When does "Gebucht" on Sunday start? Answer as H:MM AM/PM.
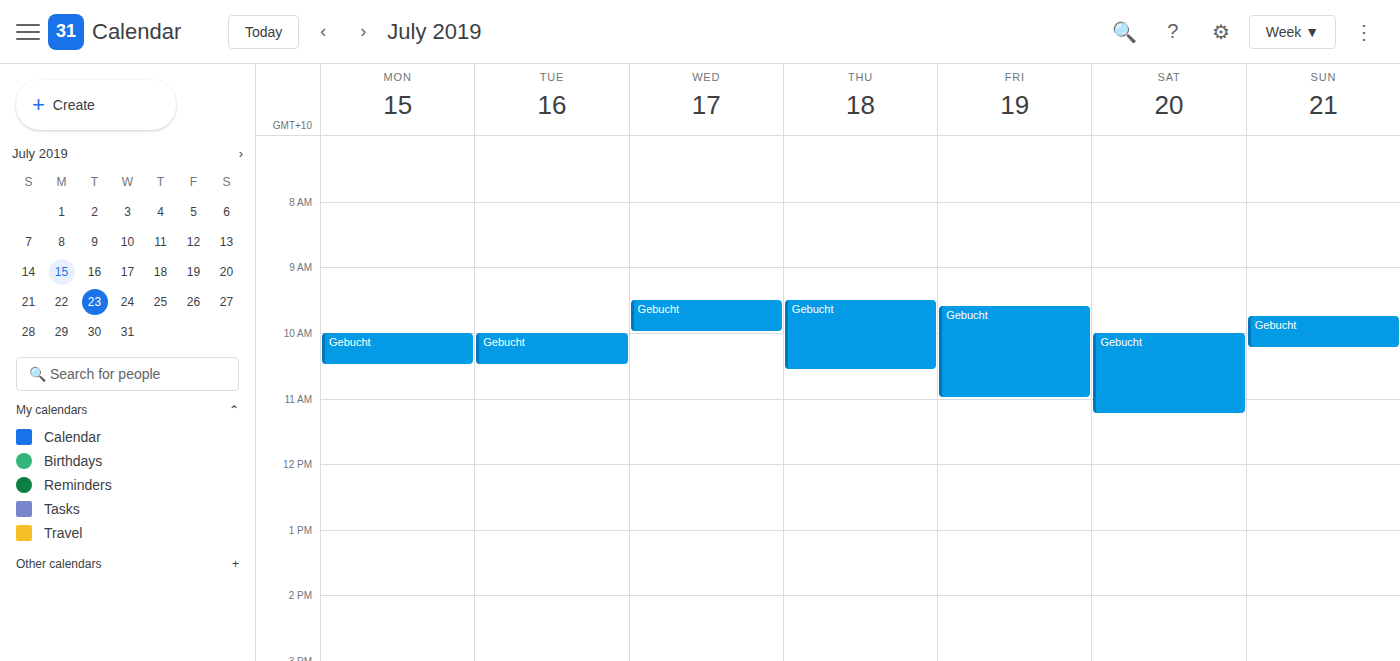
9:45 AM